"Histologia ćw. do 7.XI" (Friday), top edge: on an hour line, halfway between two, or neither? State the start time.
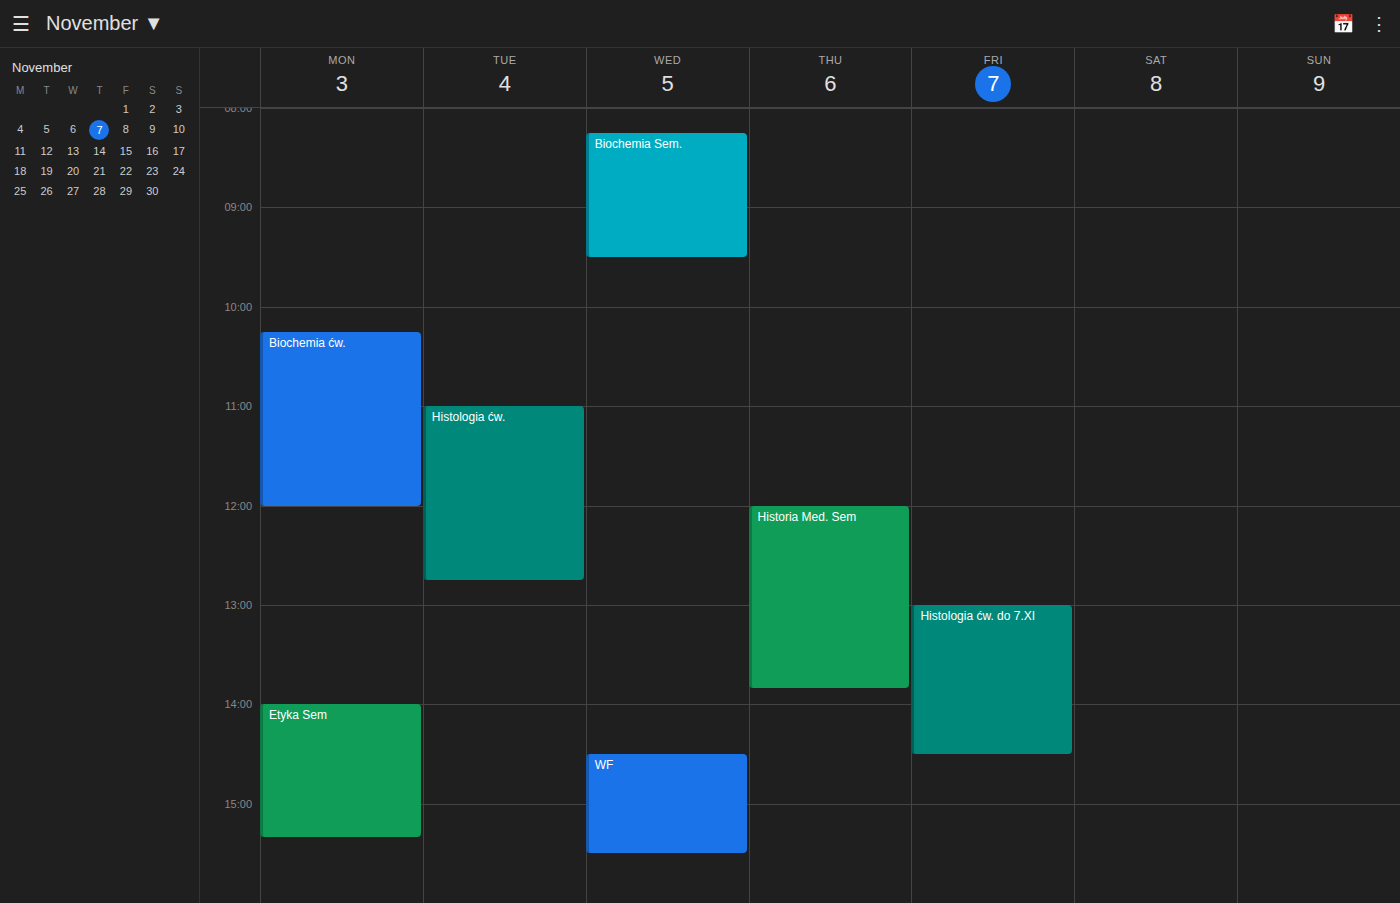
1:00 PM -- exactly on the 1 PM line.